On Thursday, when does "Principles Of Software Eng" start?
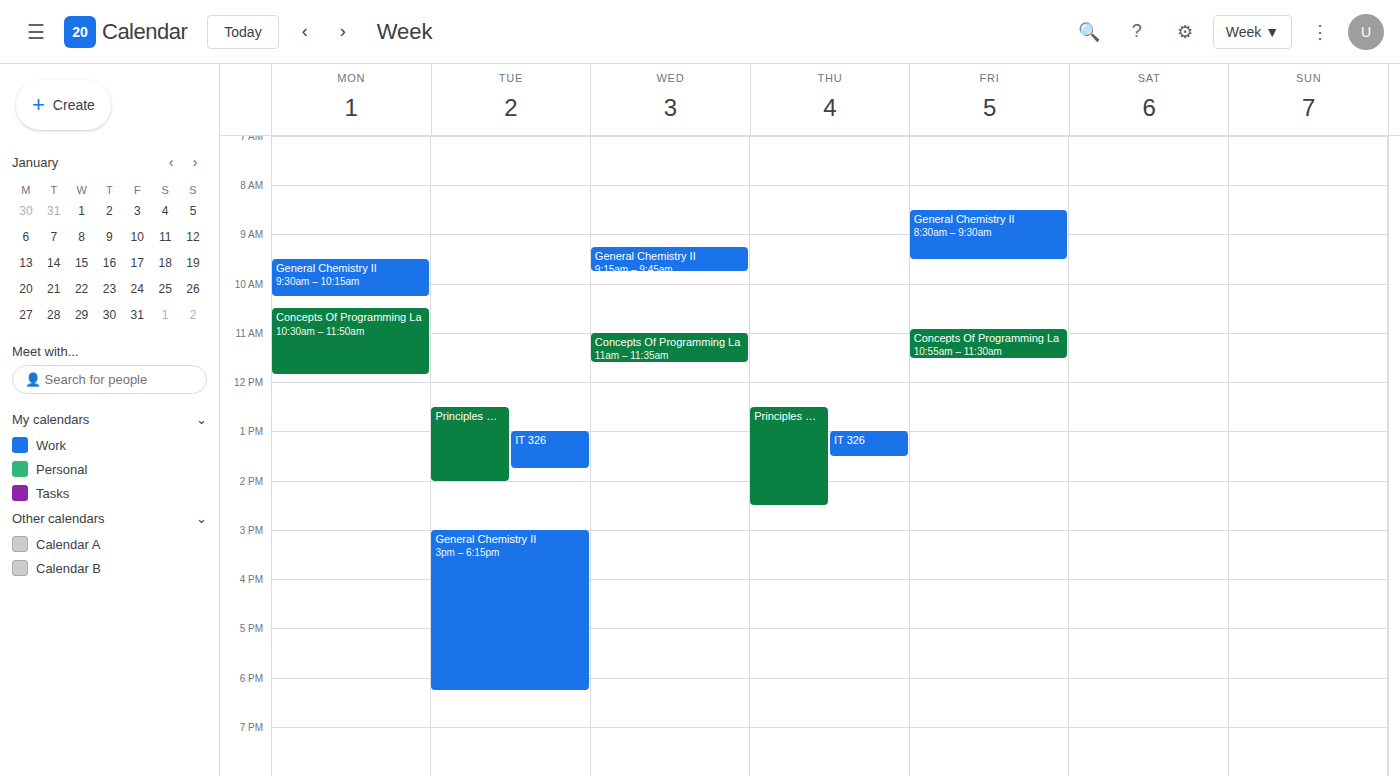
12:30 PM